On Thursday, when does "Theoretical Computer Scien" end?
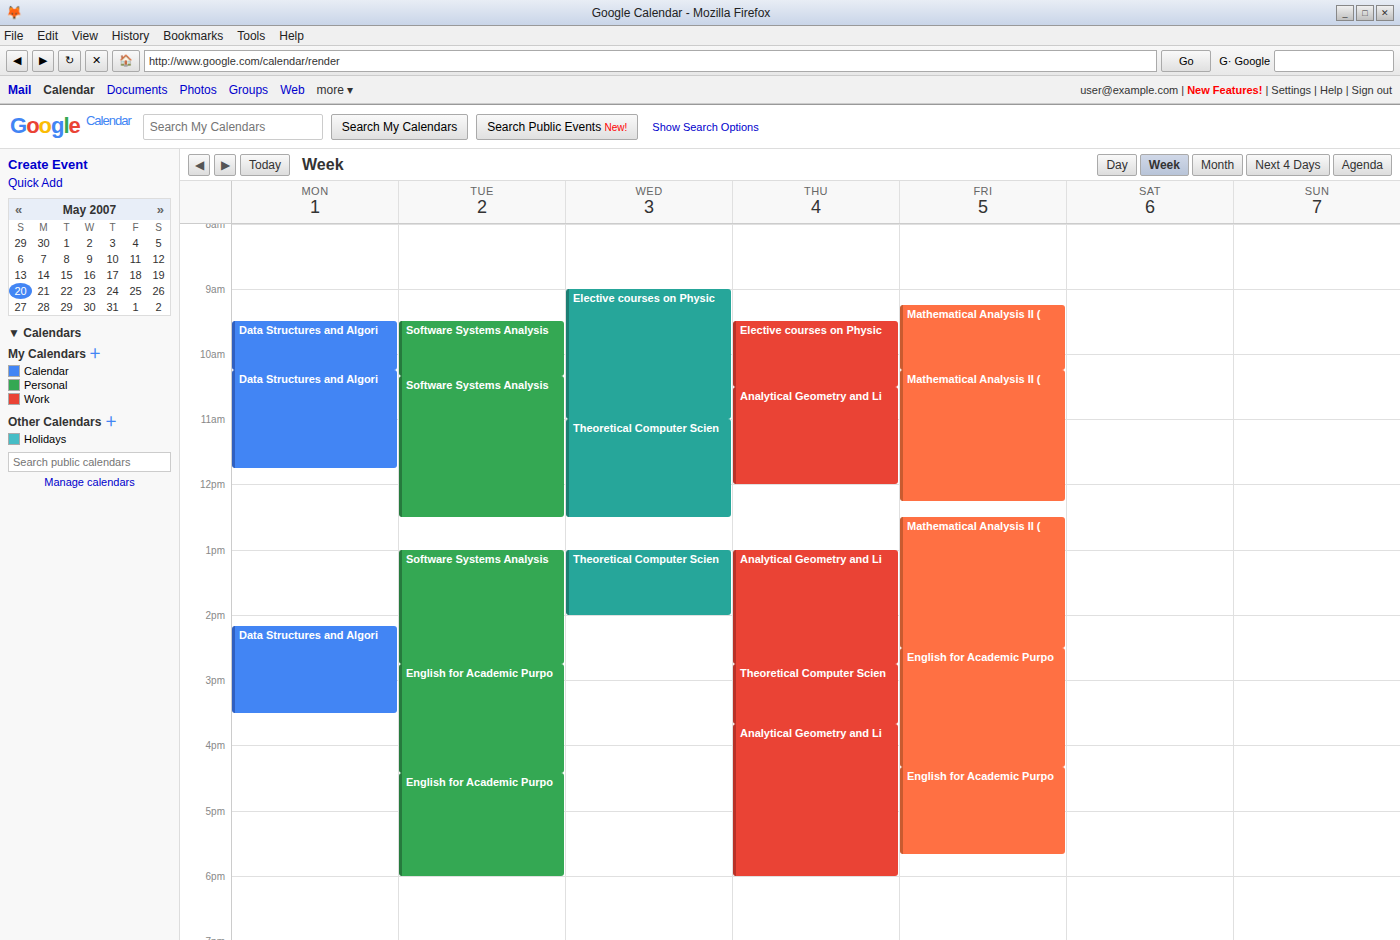
3:40 PM